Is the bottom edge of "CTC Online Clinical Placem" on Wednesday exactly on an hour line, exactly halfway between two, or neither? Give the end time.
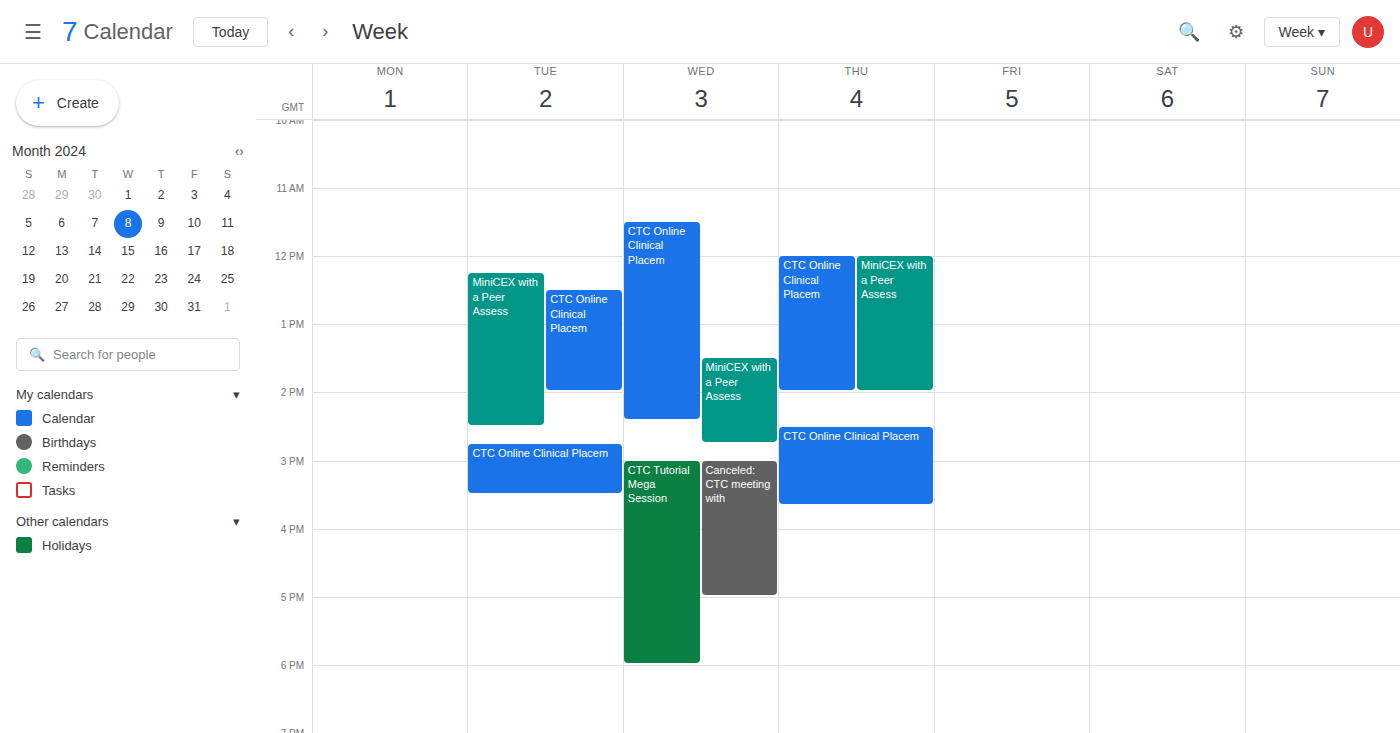
2:25 PM -- neither: 25 minutes below the 2 PM line and 35 minutes above the 3 PM line.